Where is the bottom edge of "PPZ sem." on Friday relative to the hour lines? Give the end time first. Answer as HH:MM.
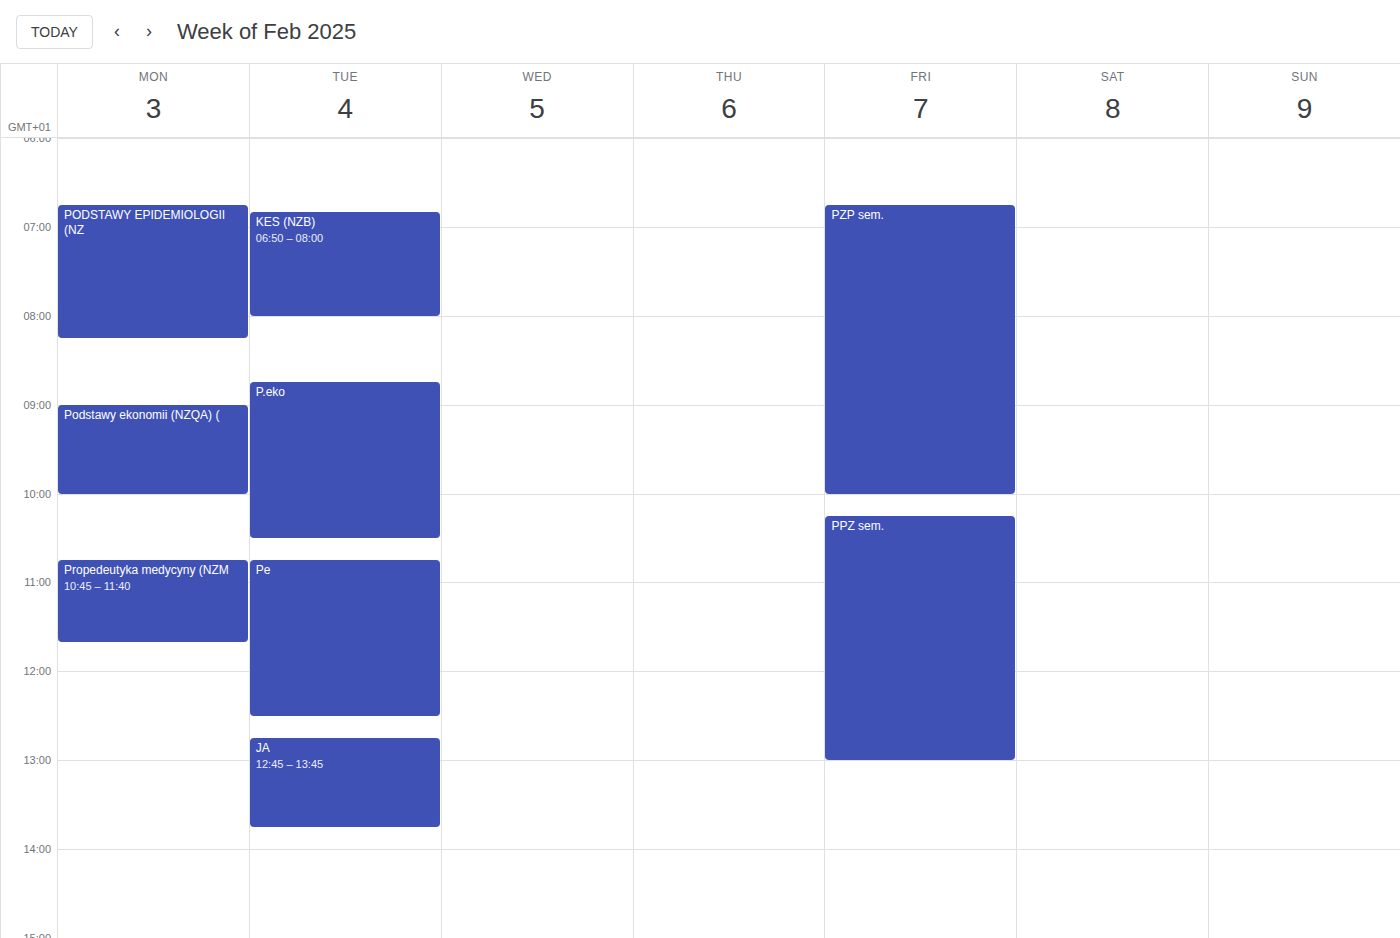
13:00 -- exactly on the 13:00 line.